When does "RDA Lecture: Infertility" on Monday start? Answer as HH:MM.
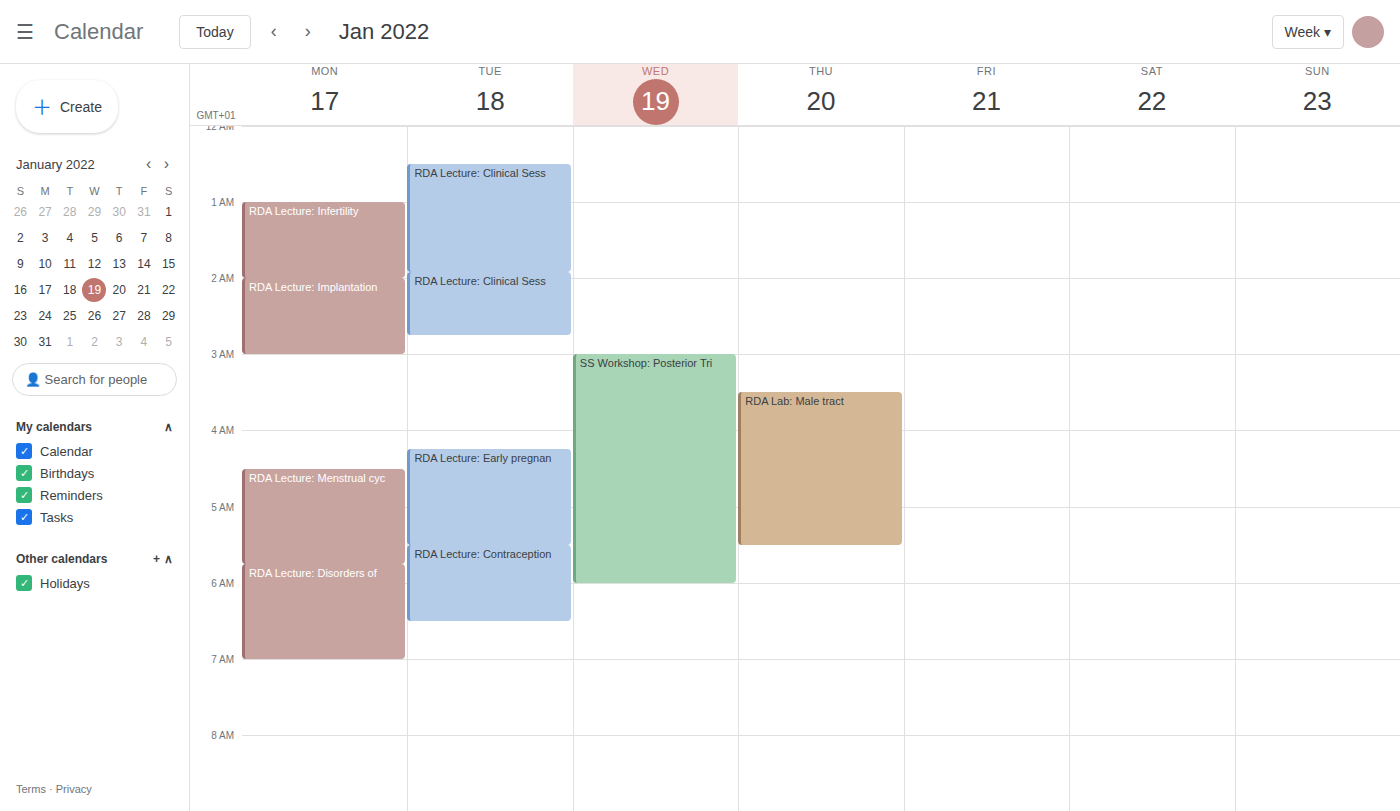
01:00